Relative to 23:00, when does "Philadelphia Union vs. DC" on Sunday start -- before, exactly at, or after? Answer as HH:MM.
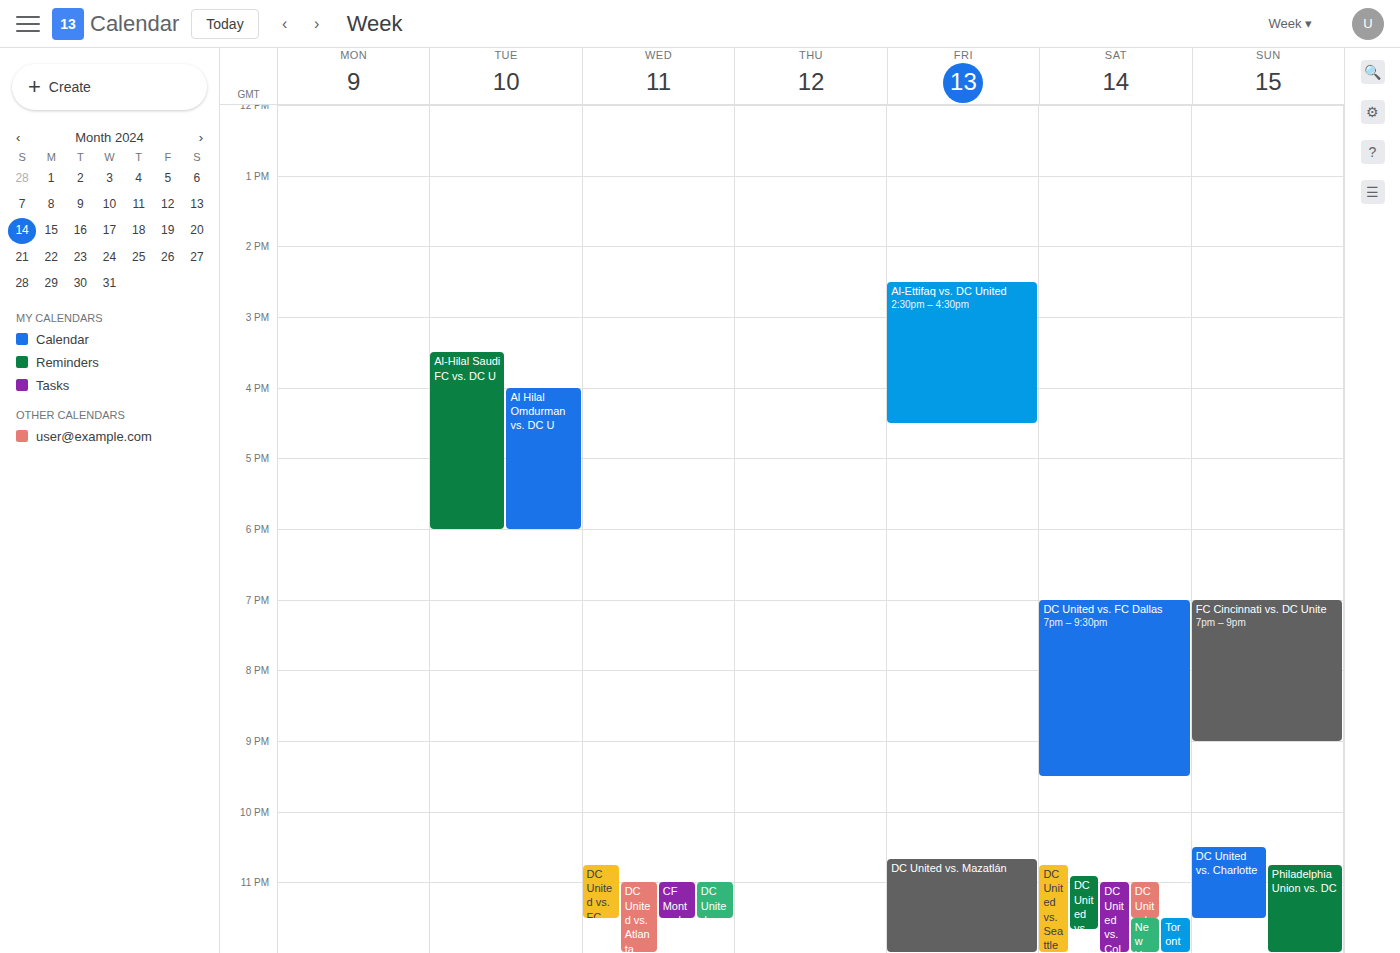
22:45 -- before 23:00, 15 minutes above the 23:00 line.